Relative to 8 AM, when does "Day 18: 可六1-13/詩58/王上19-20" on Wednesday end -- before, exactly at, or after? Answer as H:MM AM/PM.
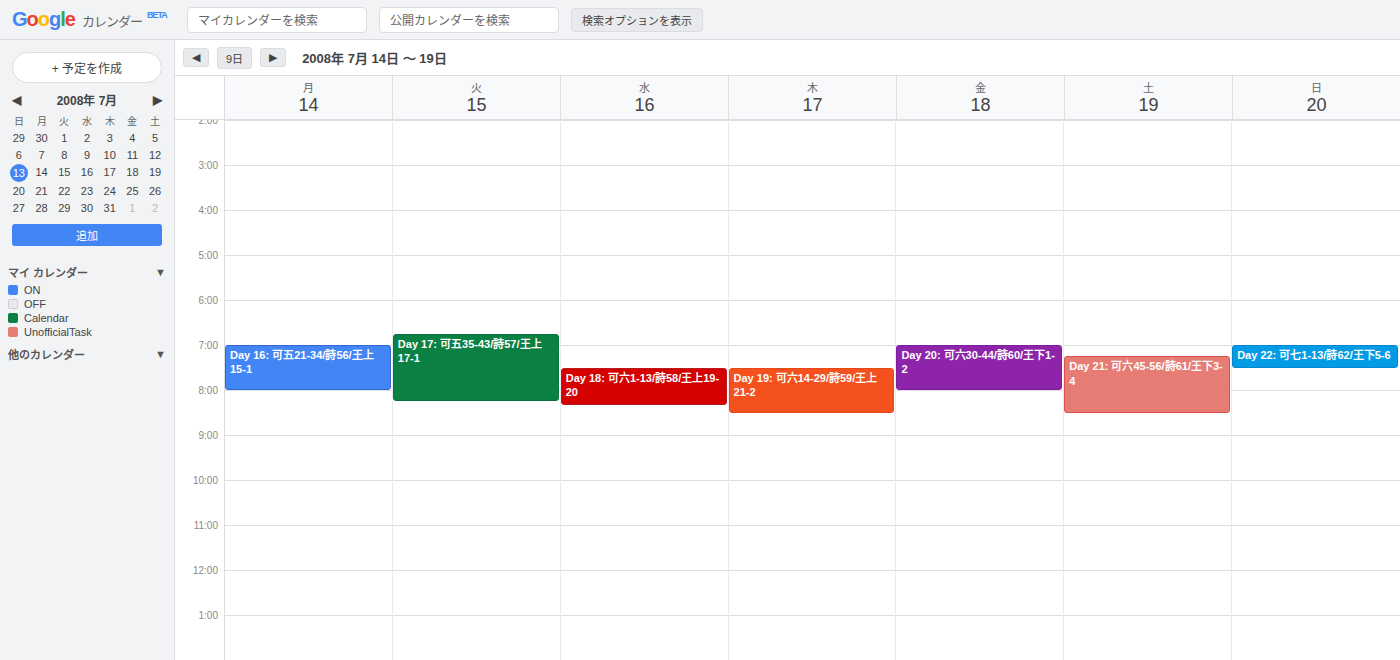
8:20 AM -- after 8 AM, 20 minutes below the 8 AM line.